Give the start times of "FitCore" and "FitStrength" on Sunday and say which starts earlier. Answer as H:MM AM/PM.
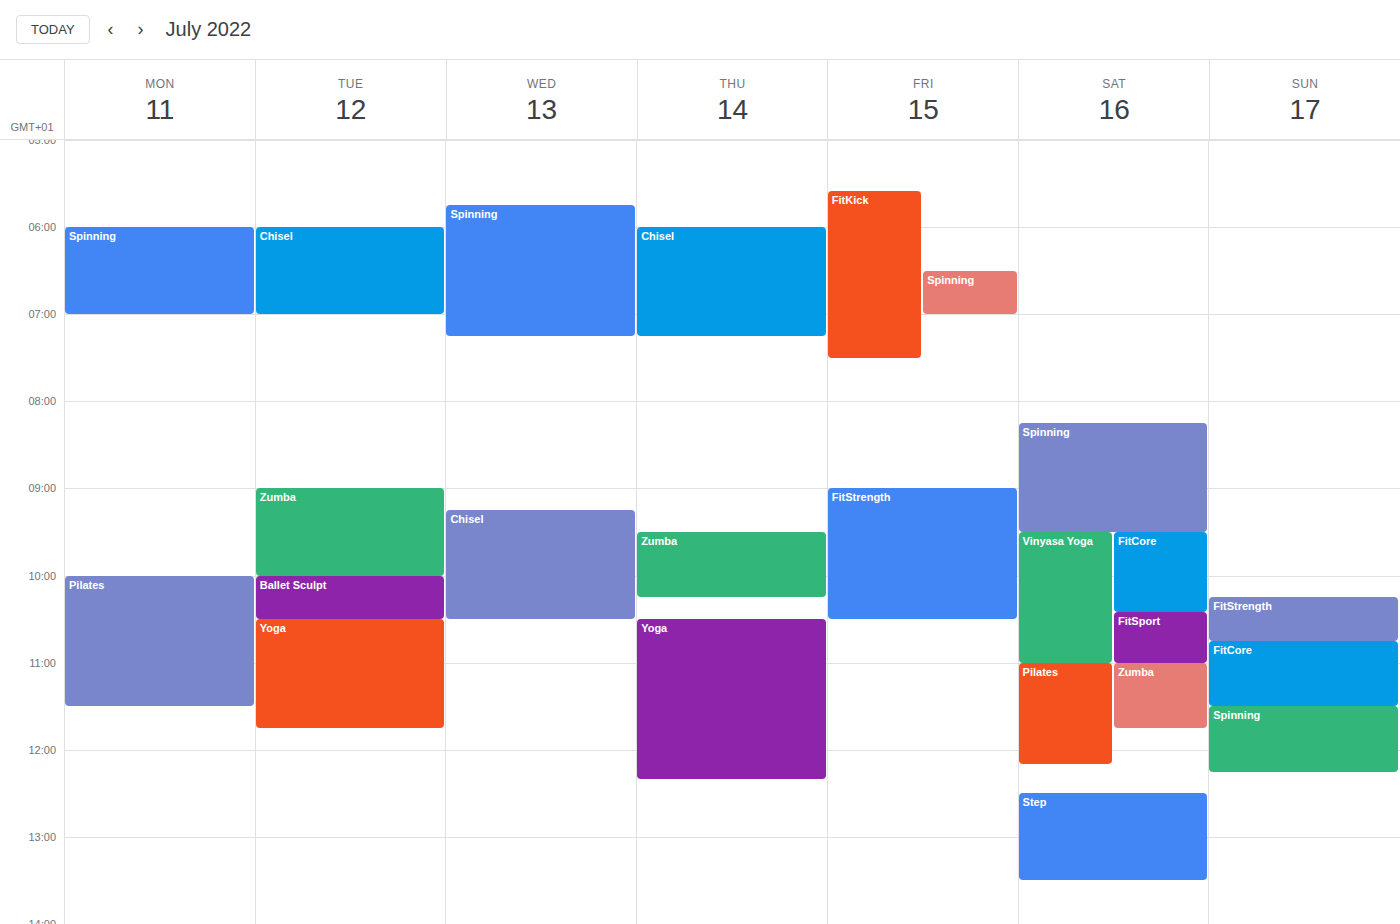
"FitStrength" 10:15 AM; "FitCore" 10:45 AM.